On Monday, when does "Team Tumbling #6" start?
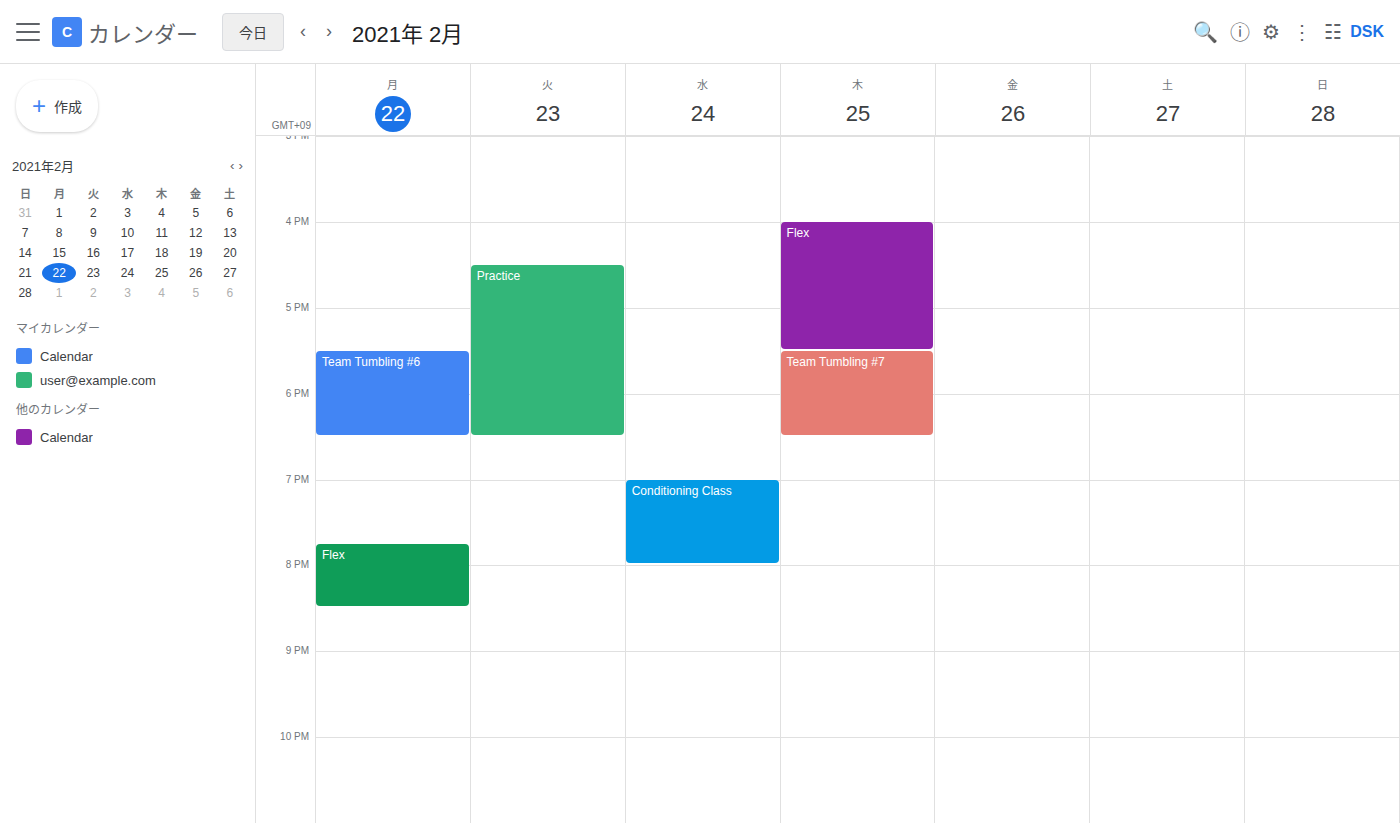
17:30